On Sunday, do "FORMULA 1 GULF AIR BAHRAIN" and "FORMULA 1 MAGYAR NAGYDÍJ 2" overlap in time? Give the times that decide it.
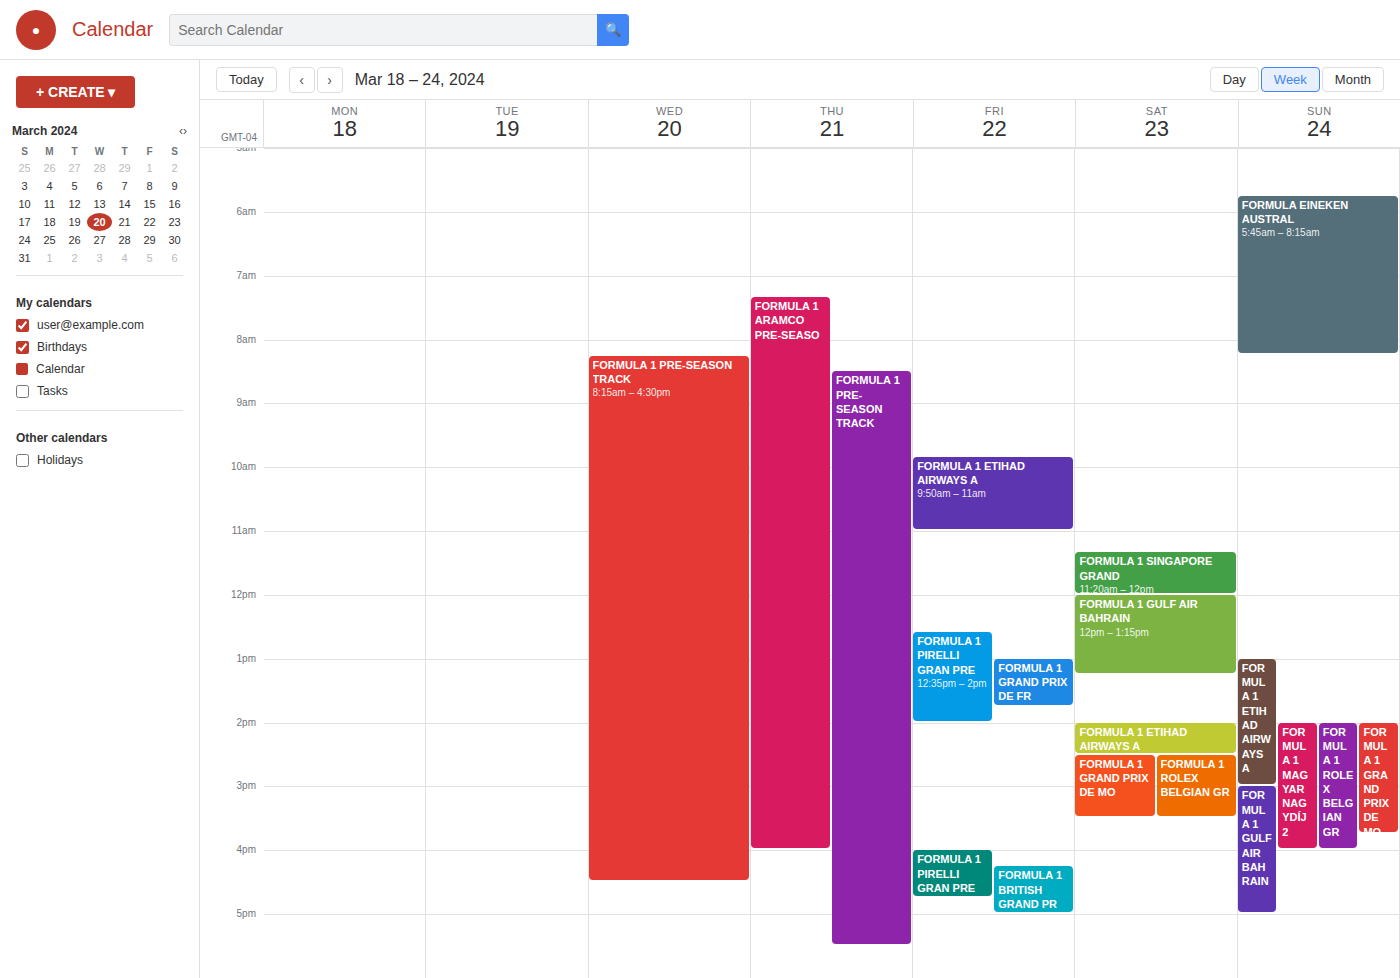
"FORMULA 1 GULF AIR BAHRAIN" starts at 3:00 PM, before "FORMULA 1 MAGYAR NAGYDÍJ 2" ends at 4:00 PM -- they overlap.